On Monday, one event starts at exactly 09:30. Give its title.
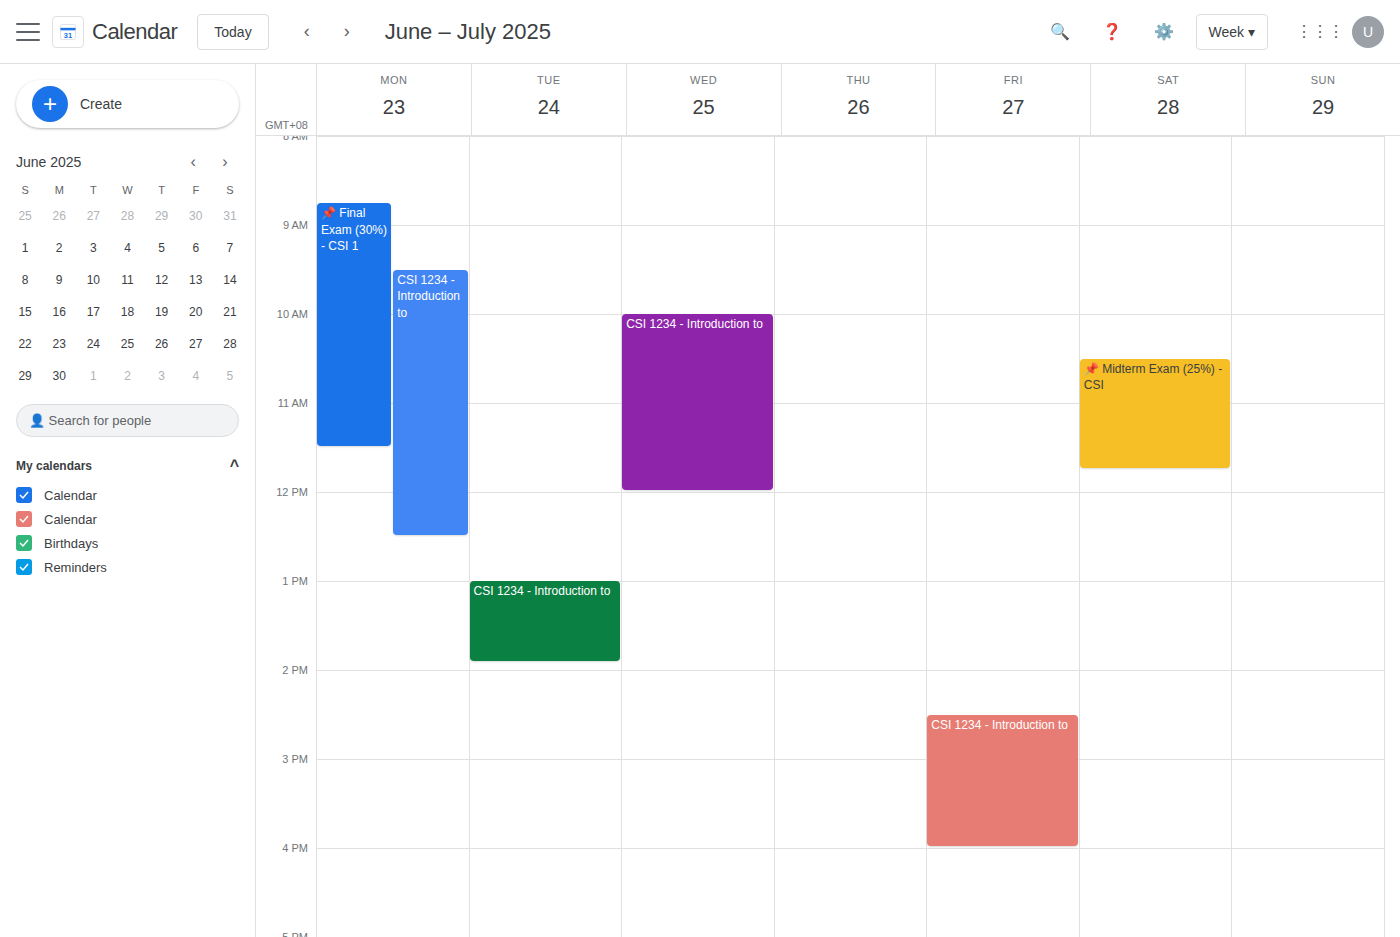
"CSI 1234 - Introduction to"